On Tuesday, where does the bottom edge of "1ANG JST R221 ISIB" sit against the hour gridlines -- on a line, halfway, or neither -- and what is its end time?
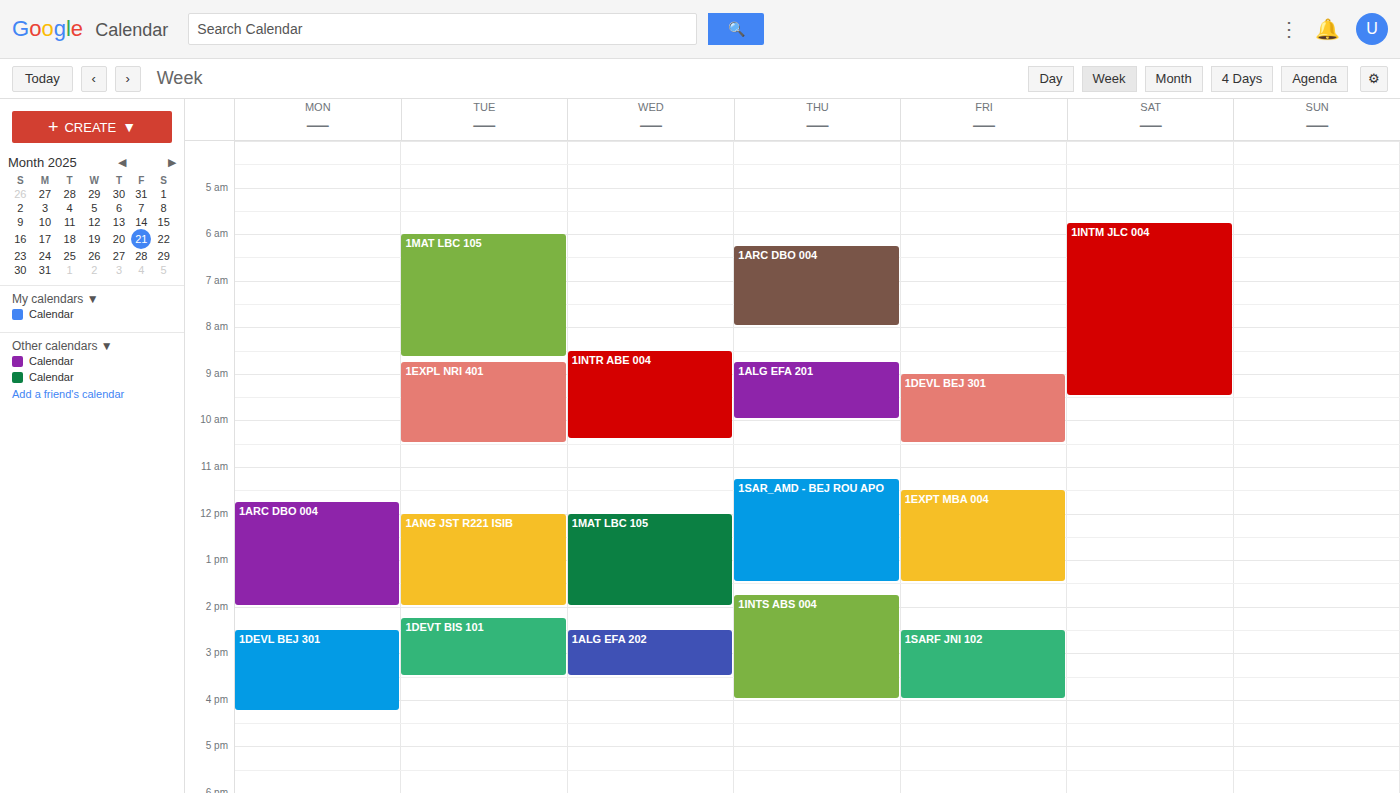
2:00 PM -- exactly on the 2 PM line.